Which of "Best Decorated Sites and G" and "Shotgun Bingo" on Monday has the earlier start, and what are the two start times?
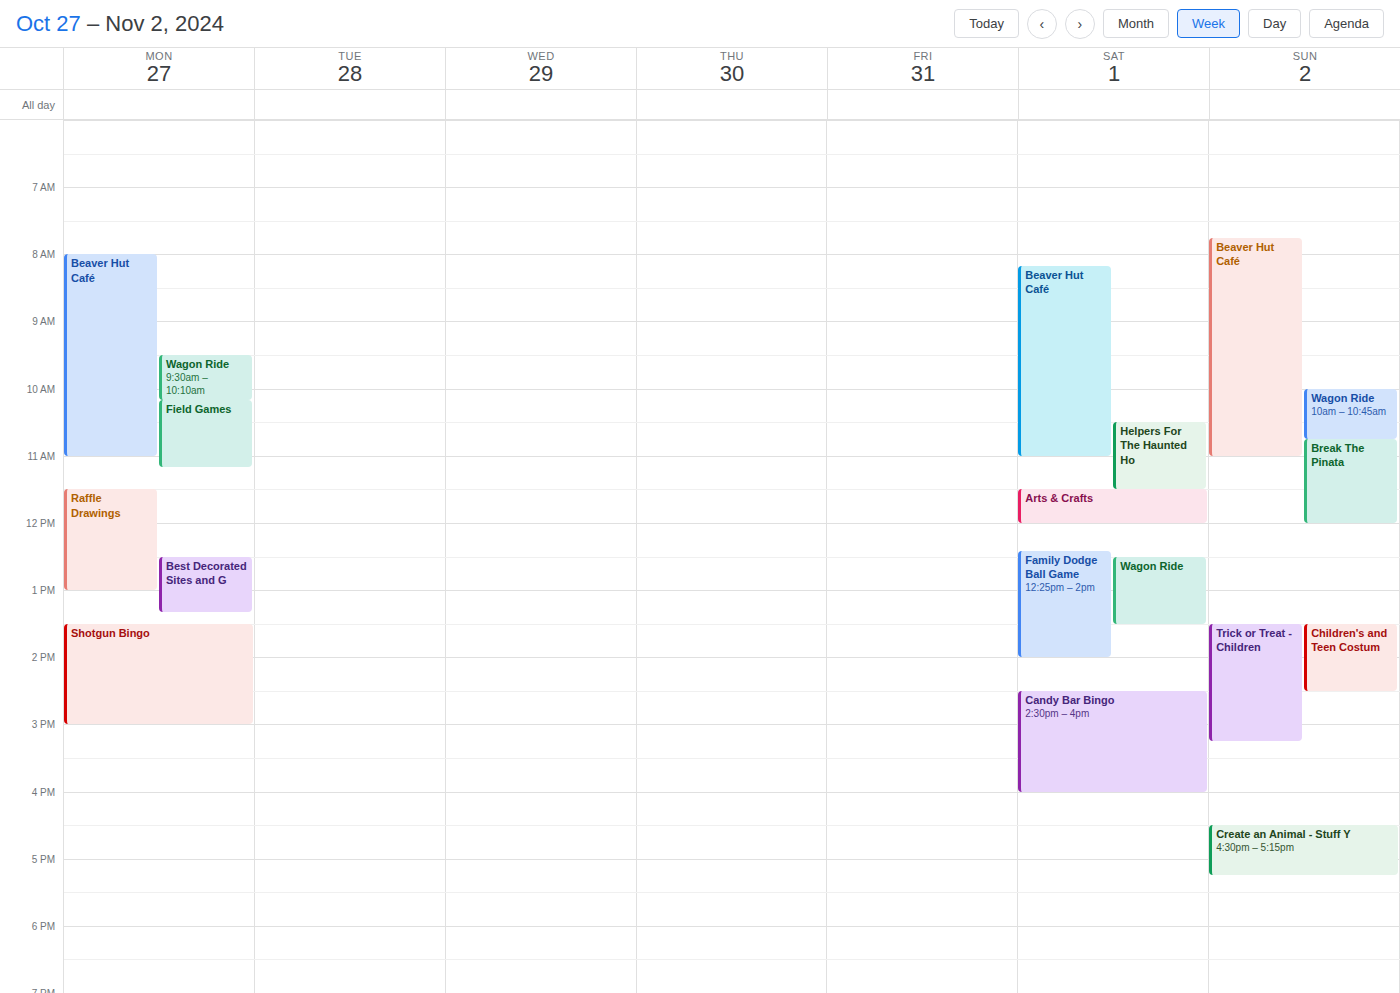
"Best Decorated Sites and G" 12:30 PM; "Shotgun Bingo" 1:30 PM.